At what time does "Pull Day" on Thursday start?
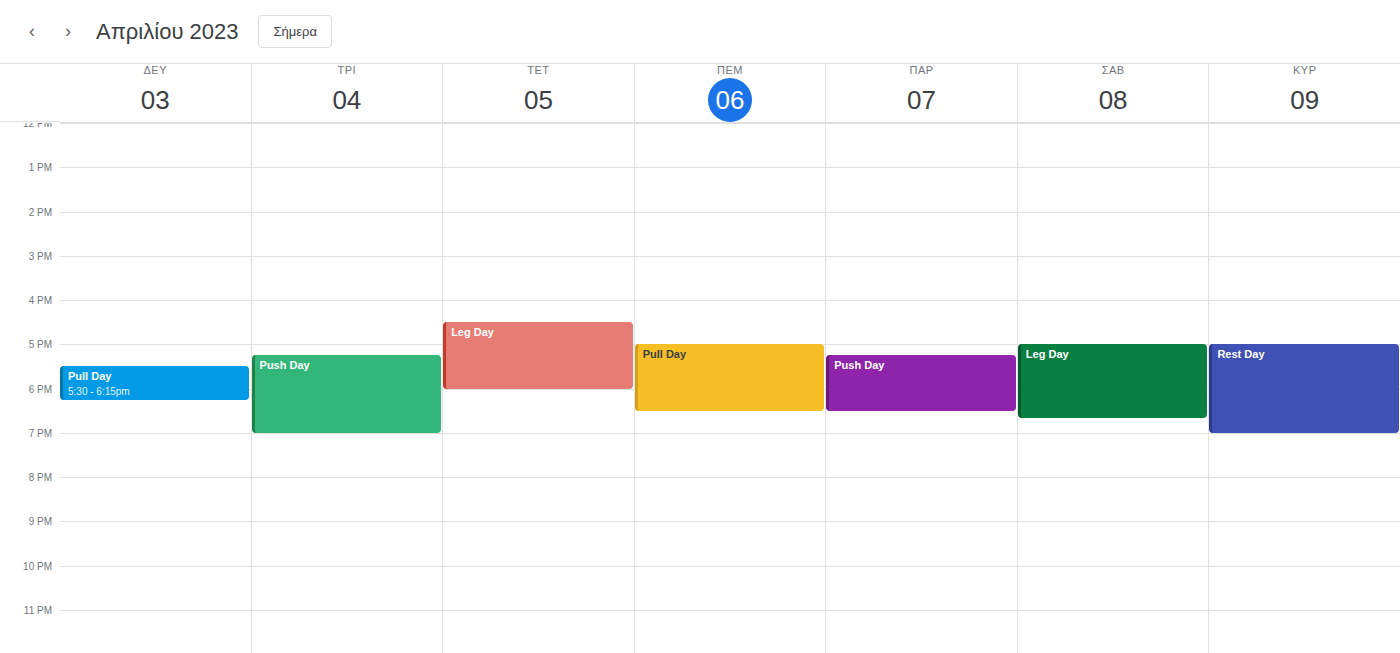
5:00 PM